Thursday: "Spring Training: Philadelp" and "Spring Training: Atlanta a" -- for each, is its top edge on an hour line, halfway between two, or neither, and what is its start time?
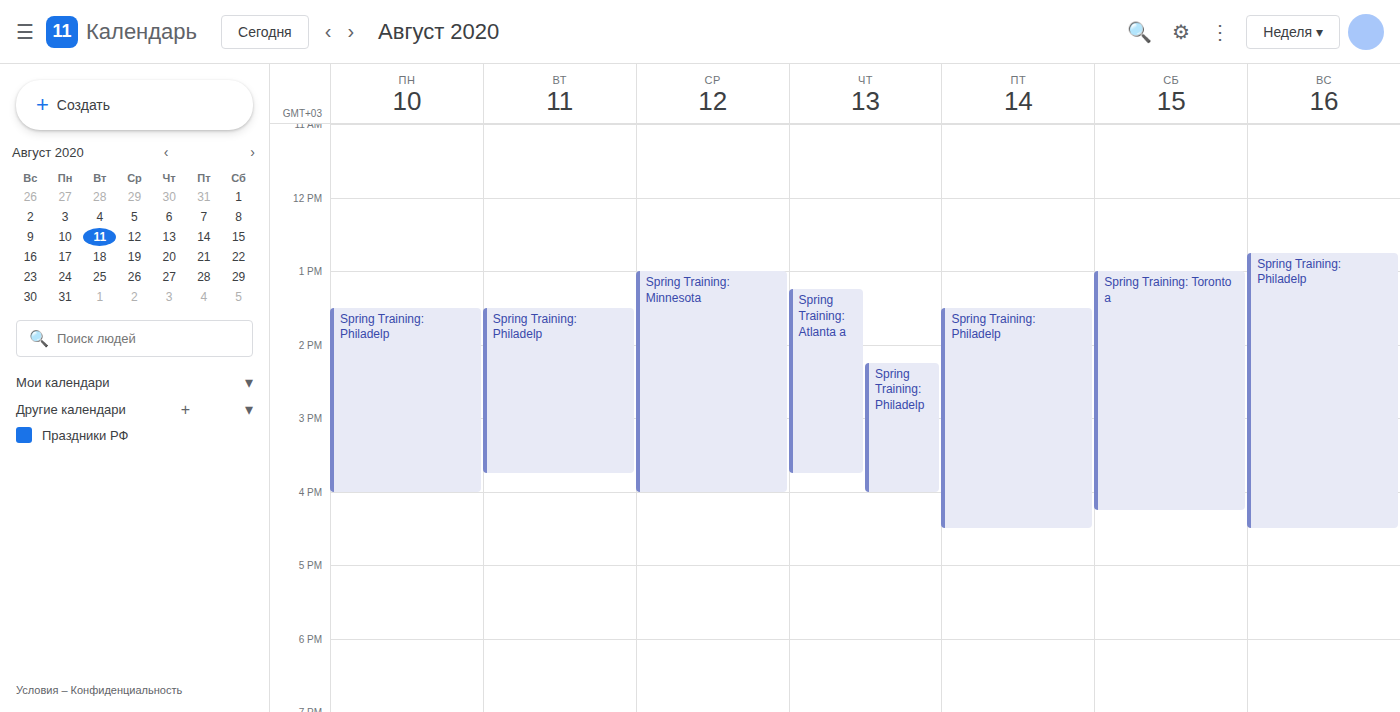
"Spring Training: Philadelp": 2:15 PM, neither: a quarter of the way from the 2 PM line to the 3 PM line. "Spring Training: Atlanta a": 1:15 PM, neither: a quarter of the way from the 1 PM line to the 2 PM line.